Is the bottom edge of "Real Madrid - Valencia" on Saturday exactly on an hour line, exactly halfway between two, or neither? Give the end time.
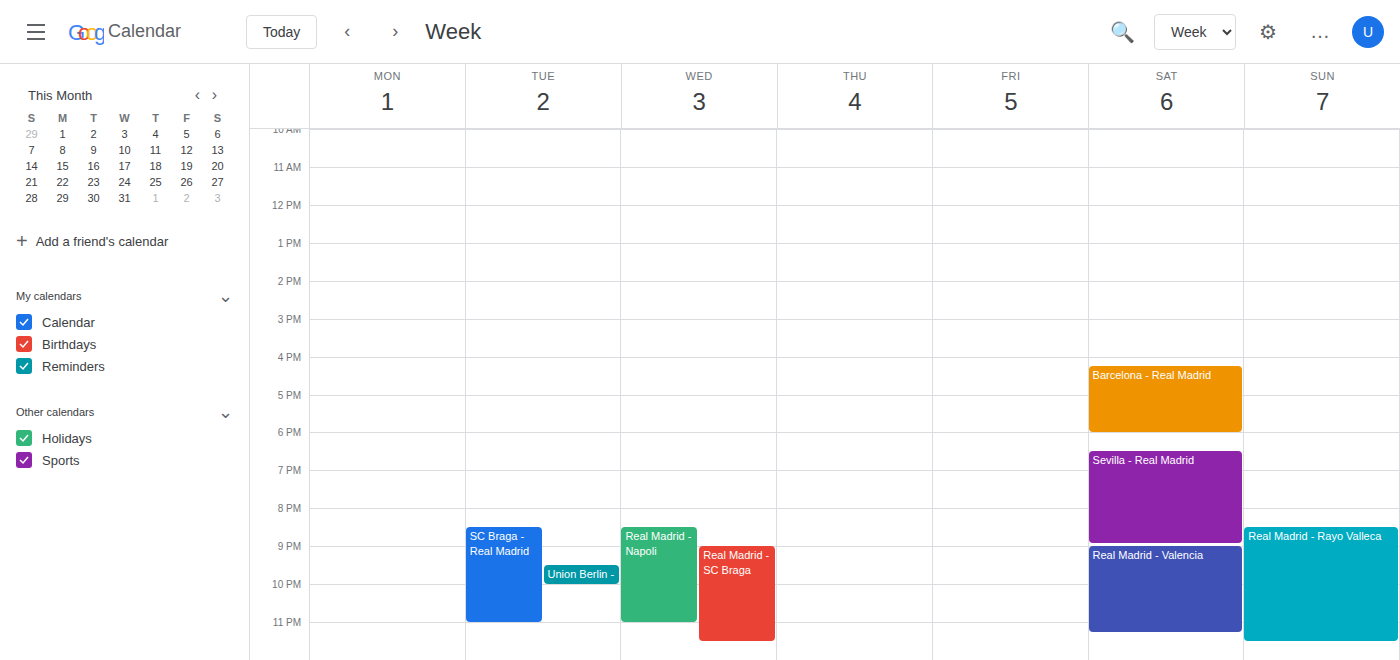
11:15 PM -- neither: a quarter of the way from the 11 PM line to the 12 AM line.